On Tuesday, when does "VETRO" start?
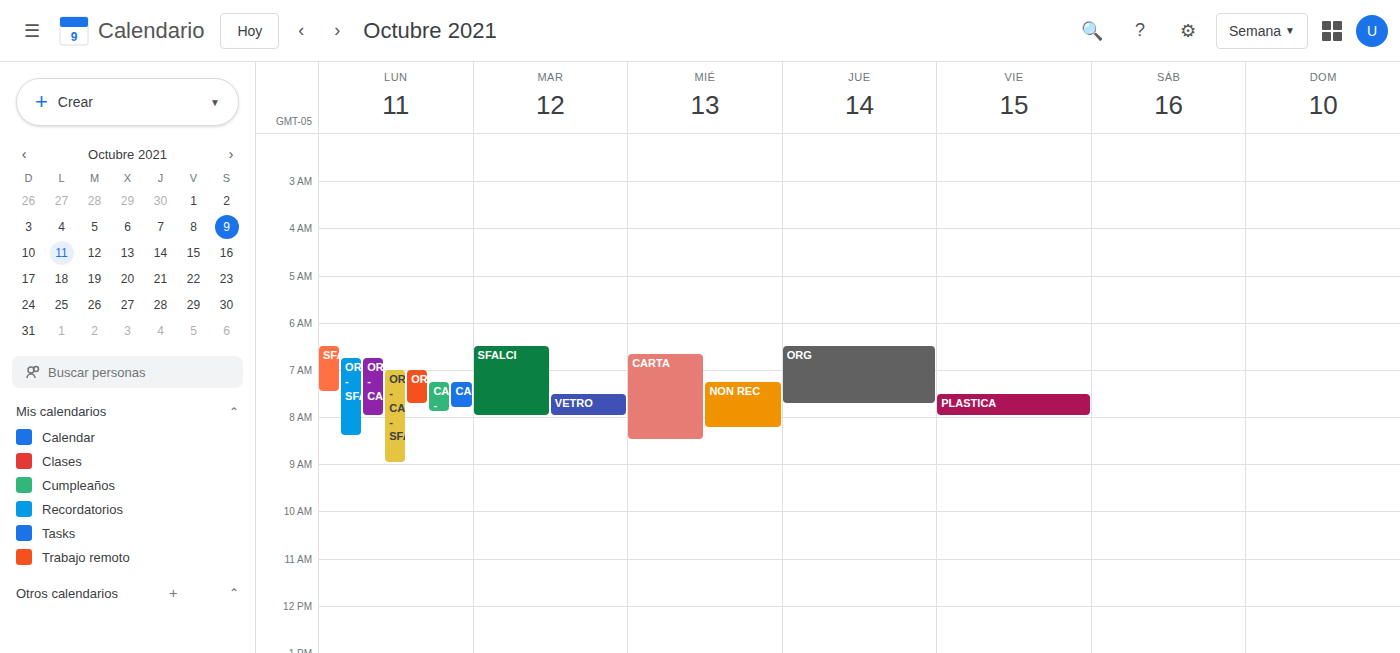
7:30 AM